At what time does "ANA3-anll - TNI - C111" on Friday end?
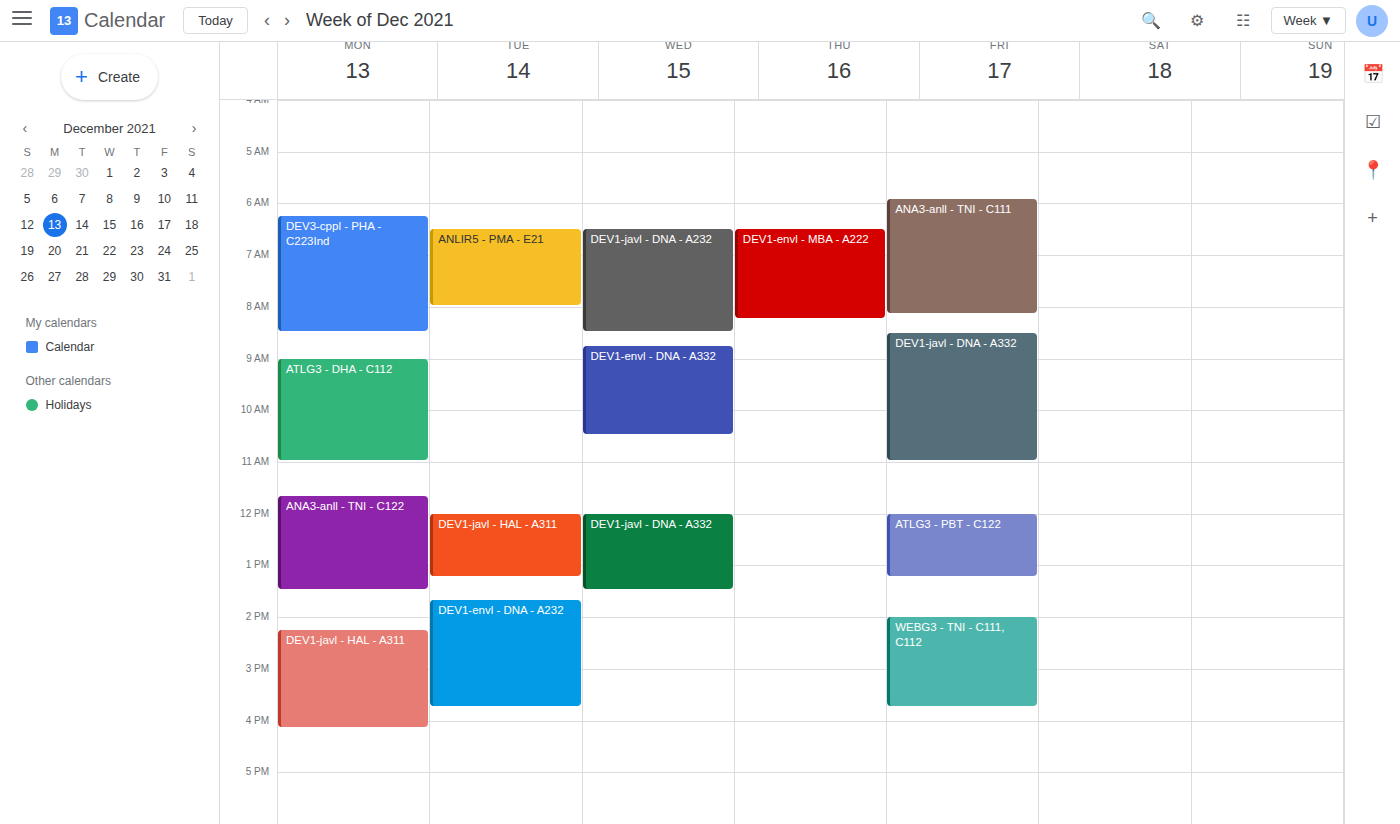
08:10